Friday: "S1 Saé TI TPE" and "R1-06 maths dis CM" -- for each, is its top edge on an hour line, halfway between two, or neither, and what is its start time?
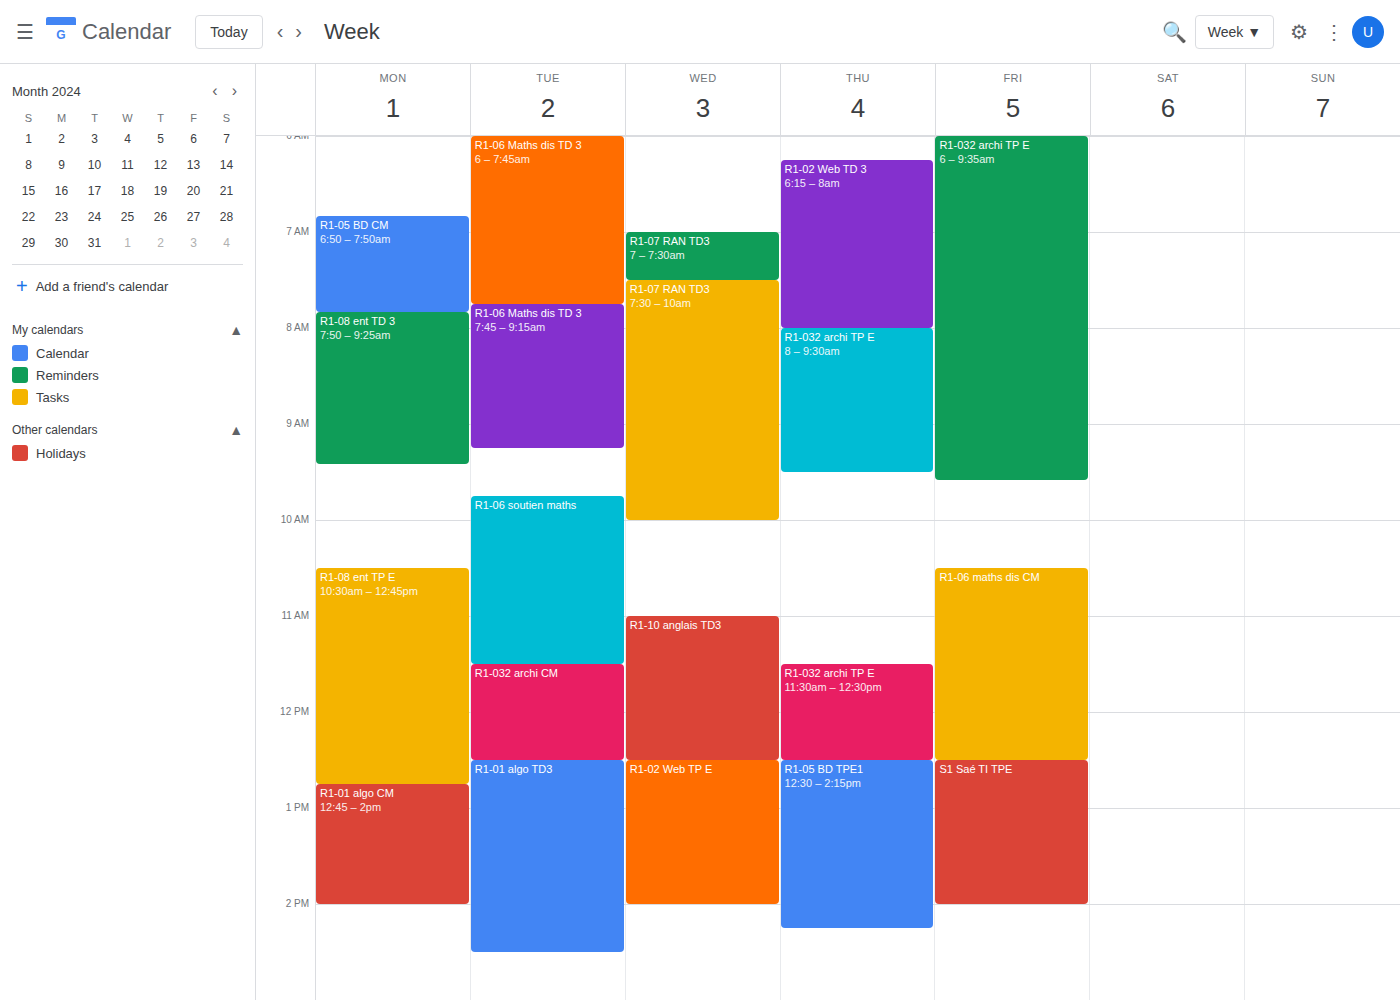
"S1 Saé TI TPE": 12:30 PM, halfway between the 12 PM and 1 PM lines. "R1-06 maths dis CM": 10:30 AM, halfway between the 10 AM and 11 AM lines.